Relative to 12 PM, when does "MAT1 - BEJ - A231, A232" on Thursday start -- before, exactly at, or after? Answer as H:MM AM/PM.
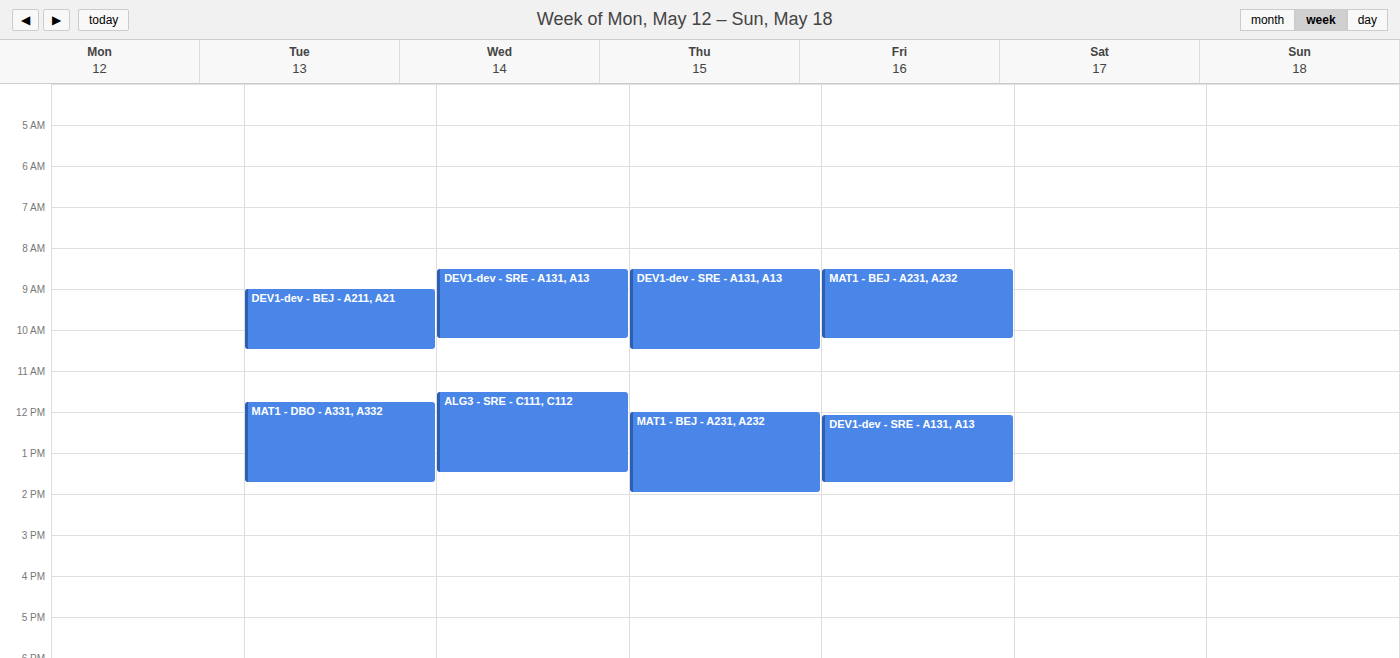
12:00 PM -- exactly at 12 PM, on the 12 PM line.